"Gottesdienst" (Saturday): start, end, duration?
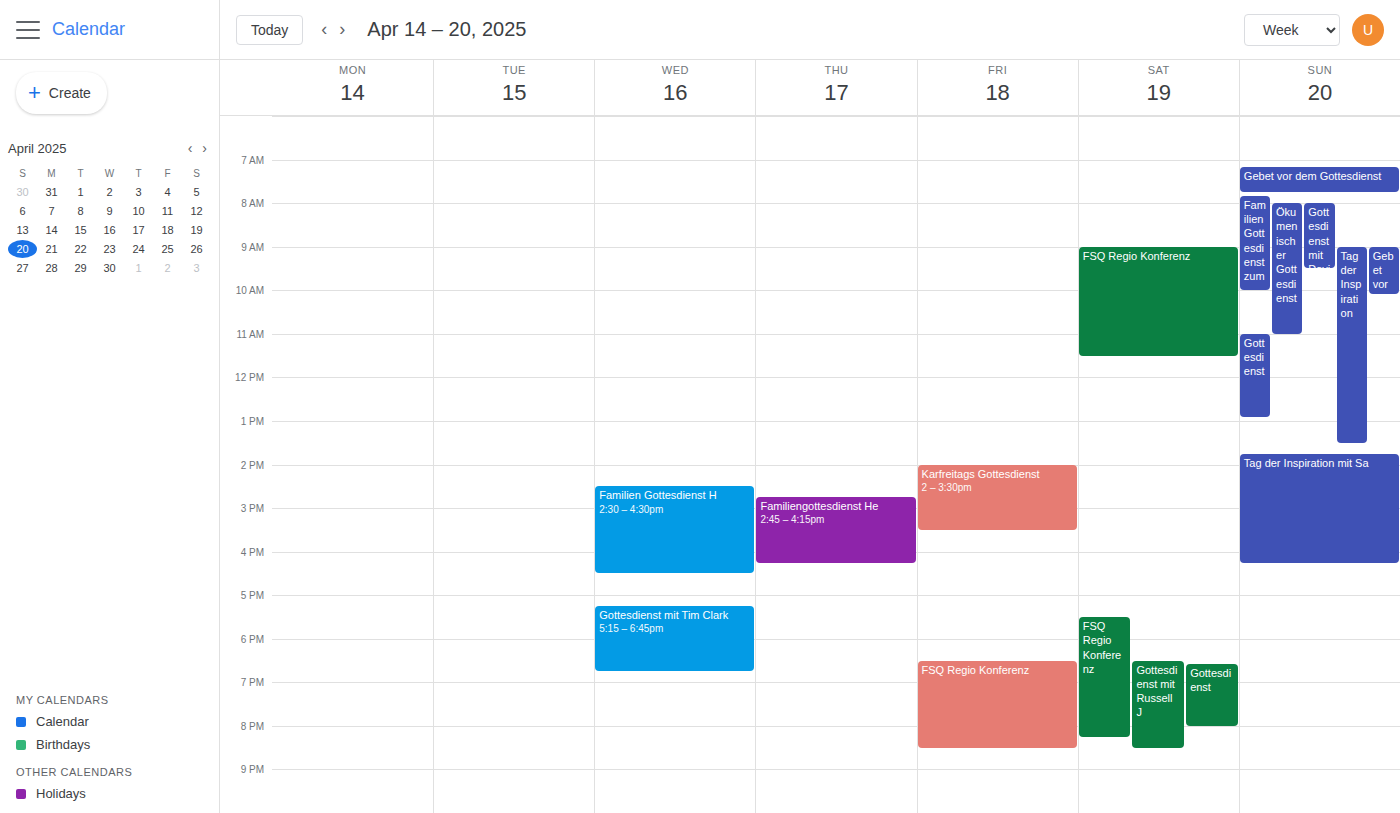
6:35 PM to 8:00 PM, 1 hour 25 minutes